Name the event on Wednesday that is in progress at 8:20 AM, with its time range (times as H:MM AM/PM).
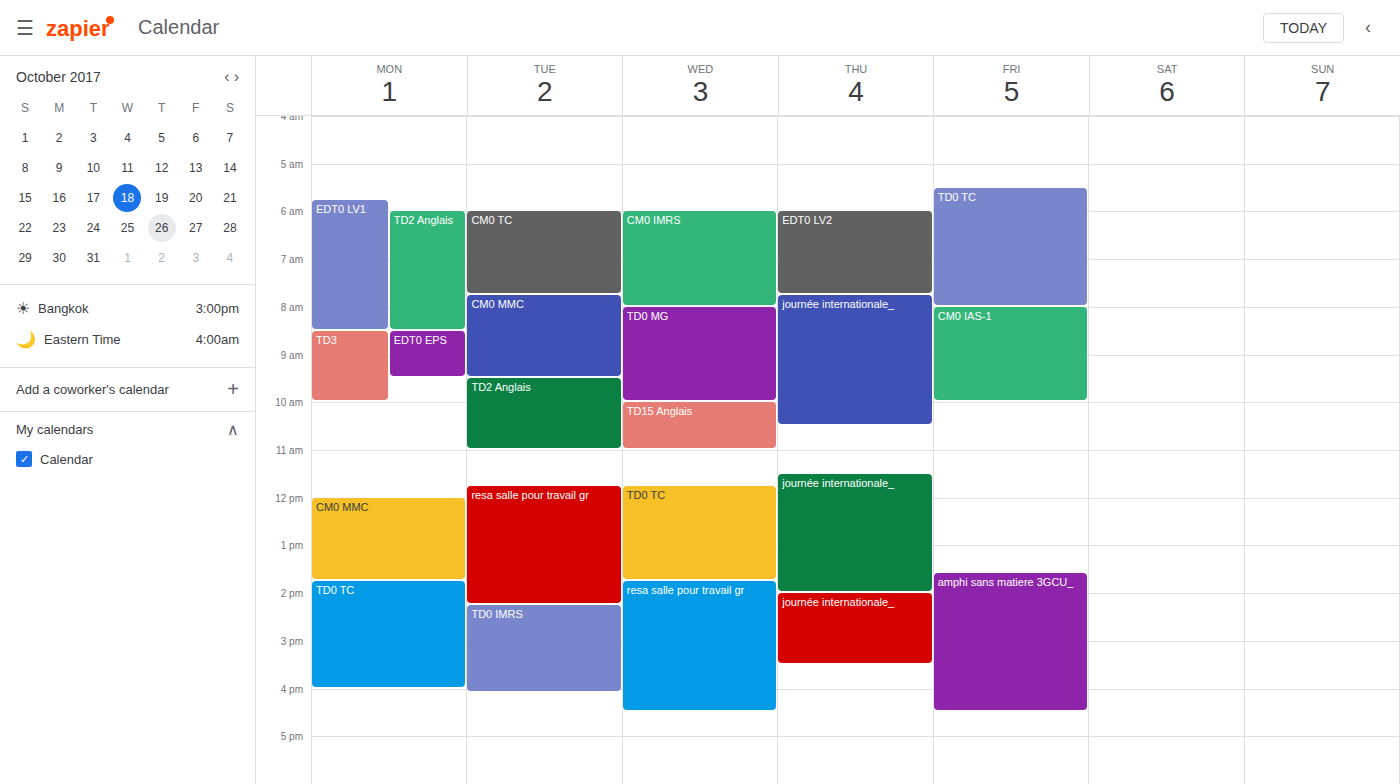
"TD0 MG", 8:00 AM to 10:00 AM